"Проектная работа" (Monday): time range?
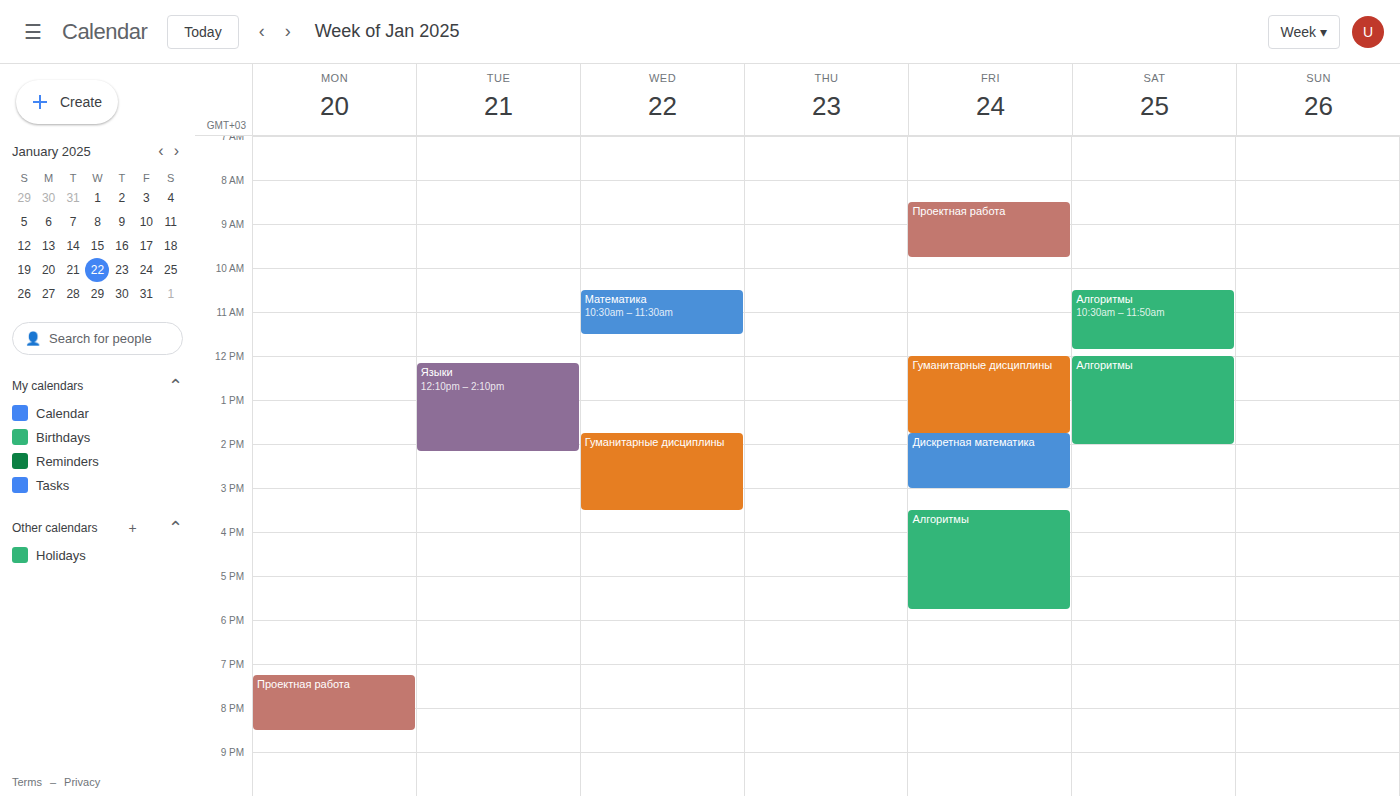
7:15 PM to 8:30 PM